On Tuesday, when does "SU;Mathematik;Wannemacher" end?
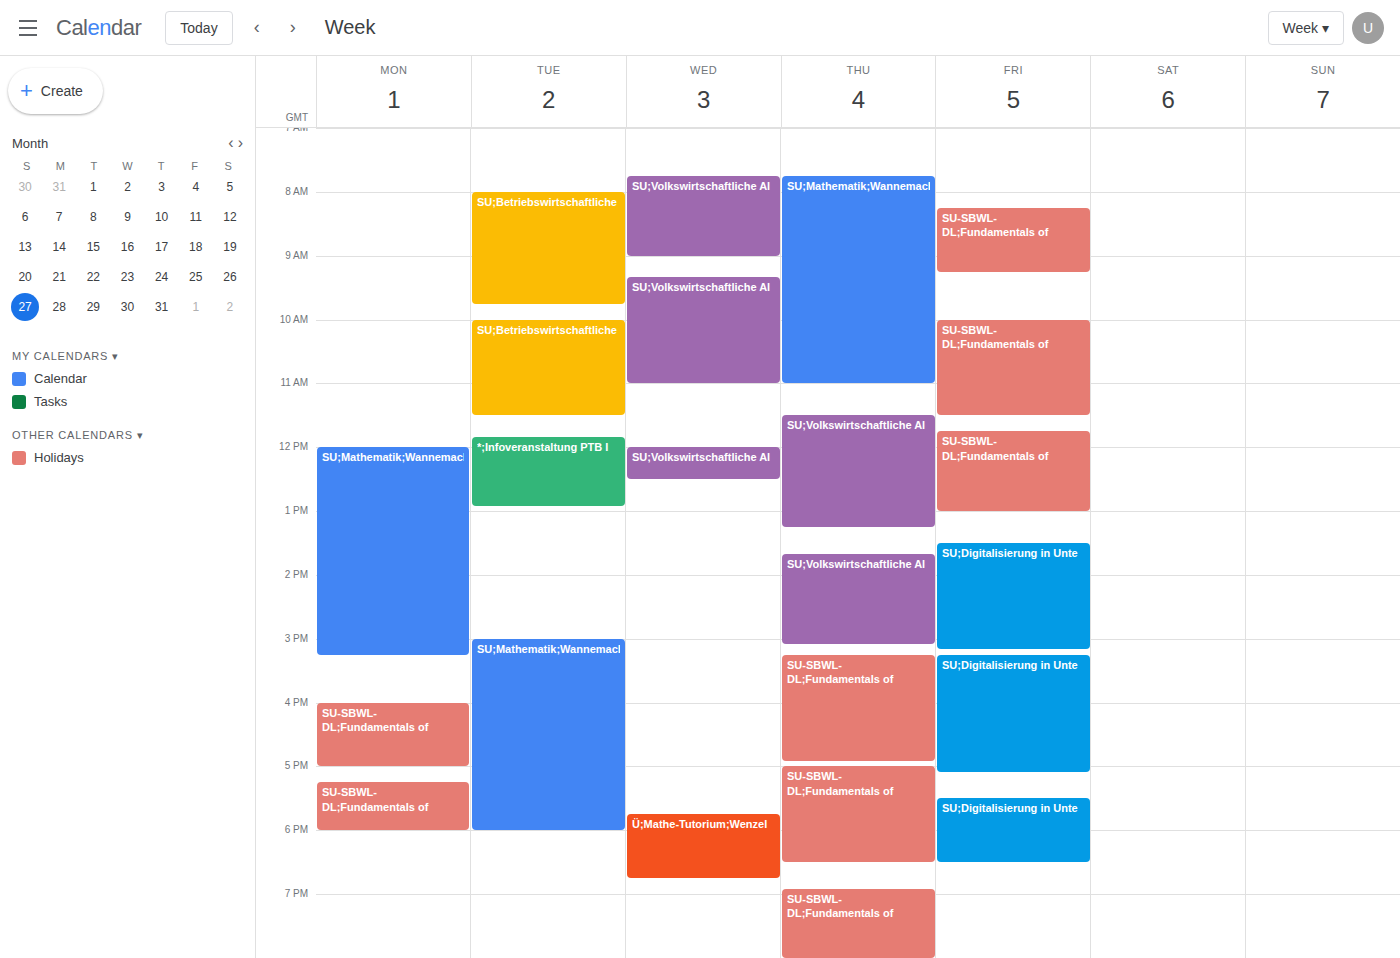
6:00 PM